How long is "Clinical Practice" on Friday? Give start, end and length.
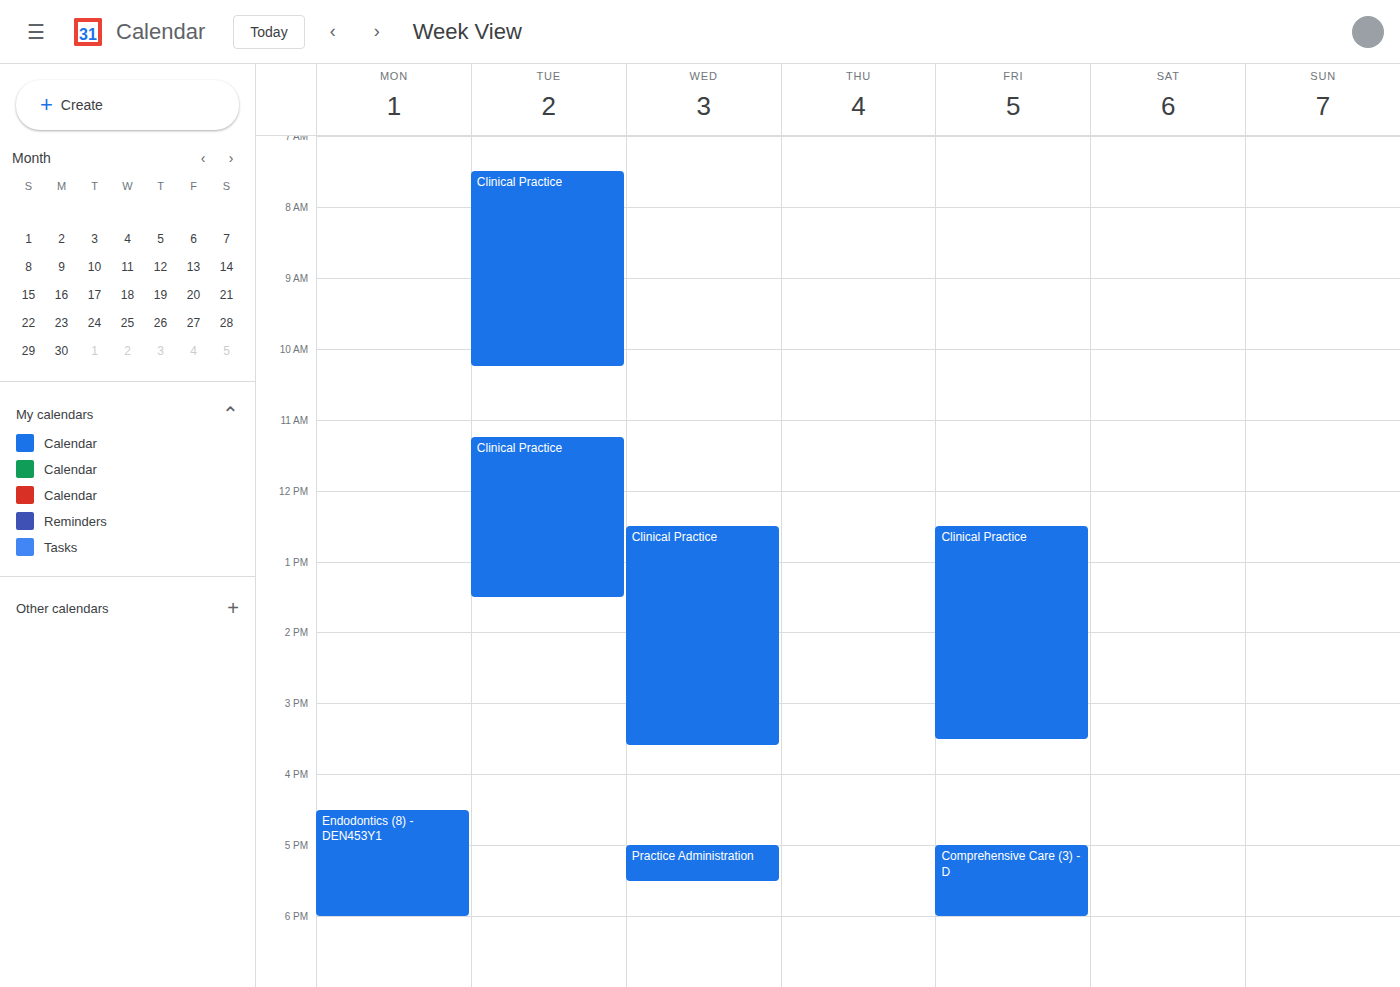
12:30 PM to 3:30 PM, 3 hours